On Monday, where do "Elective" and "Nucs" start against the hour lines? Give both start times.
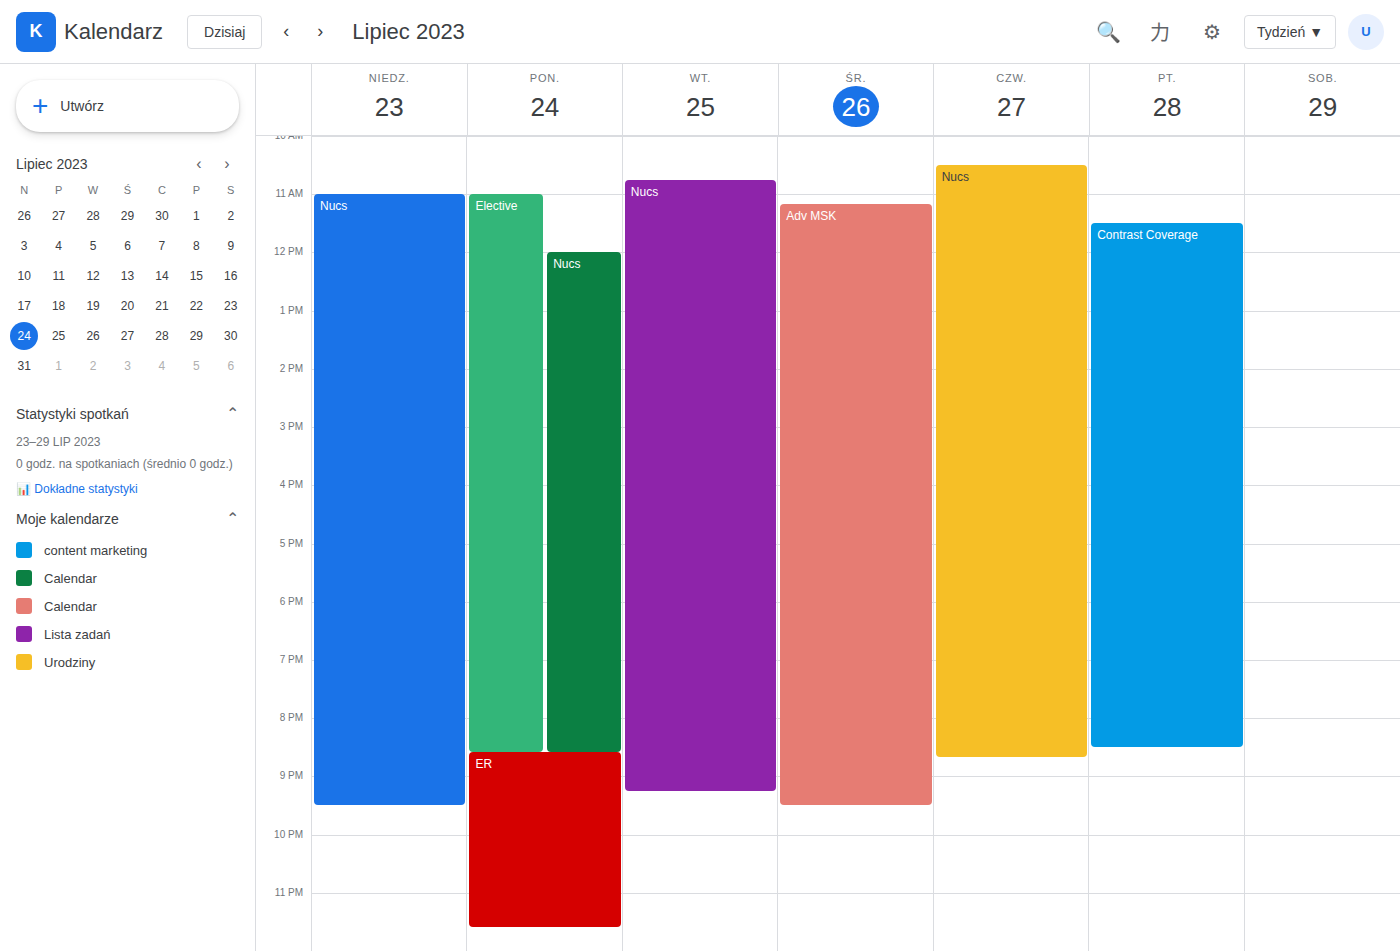
"Elective": 11:00, exactly on the 11:00 line. "Nucs": 12:00, exactly on the 12:00 line.